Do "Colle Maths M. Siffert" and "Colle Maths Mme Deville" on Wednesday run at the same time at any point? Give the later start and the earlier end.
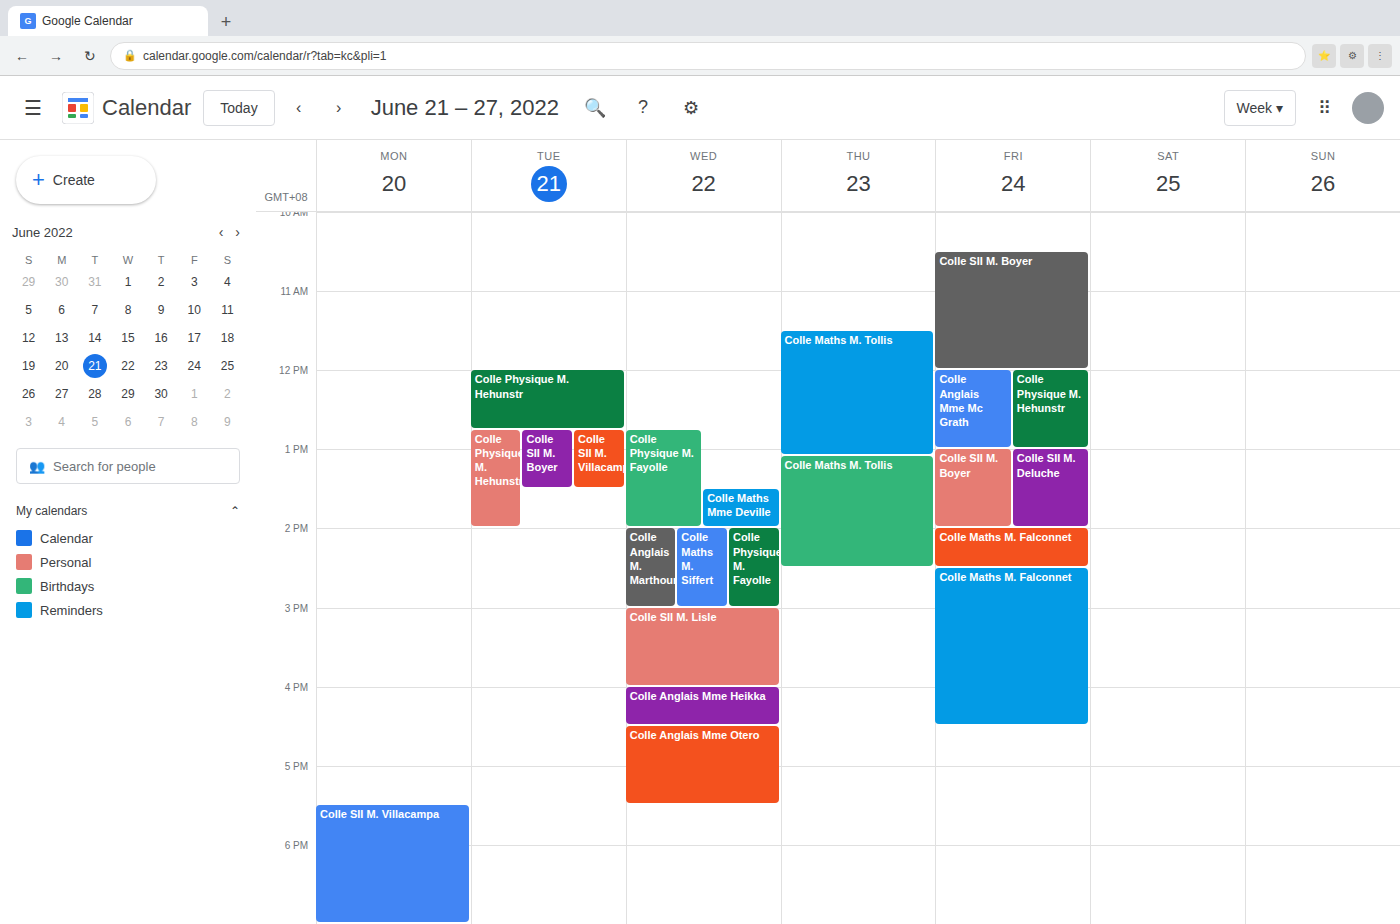
"Colle Maths Mme Deville" ends at 2:00 PM, exactly when "Colle Maths M. Siffert" starts -- they touch but do not overlap.